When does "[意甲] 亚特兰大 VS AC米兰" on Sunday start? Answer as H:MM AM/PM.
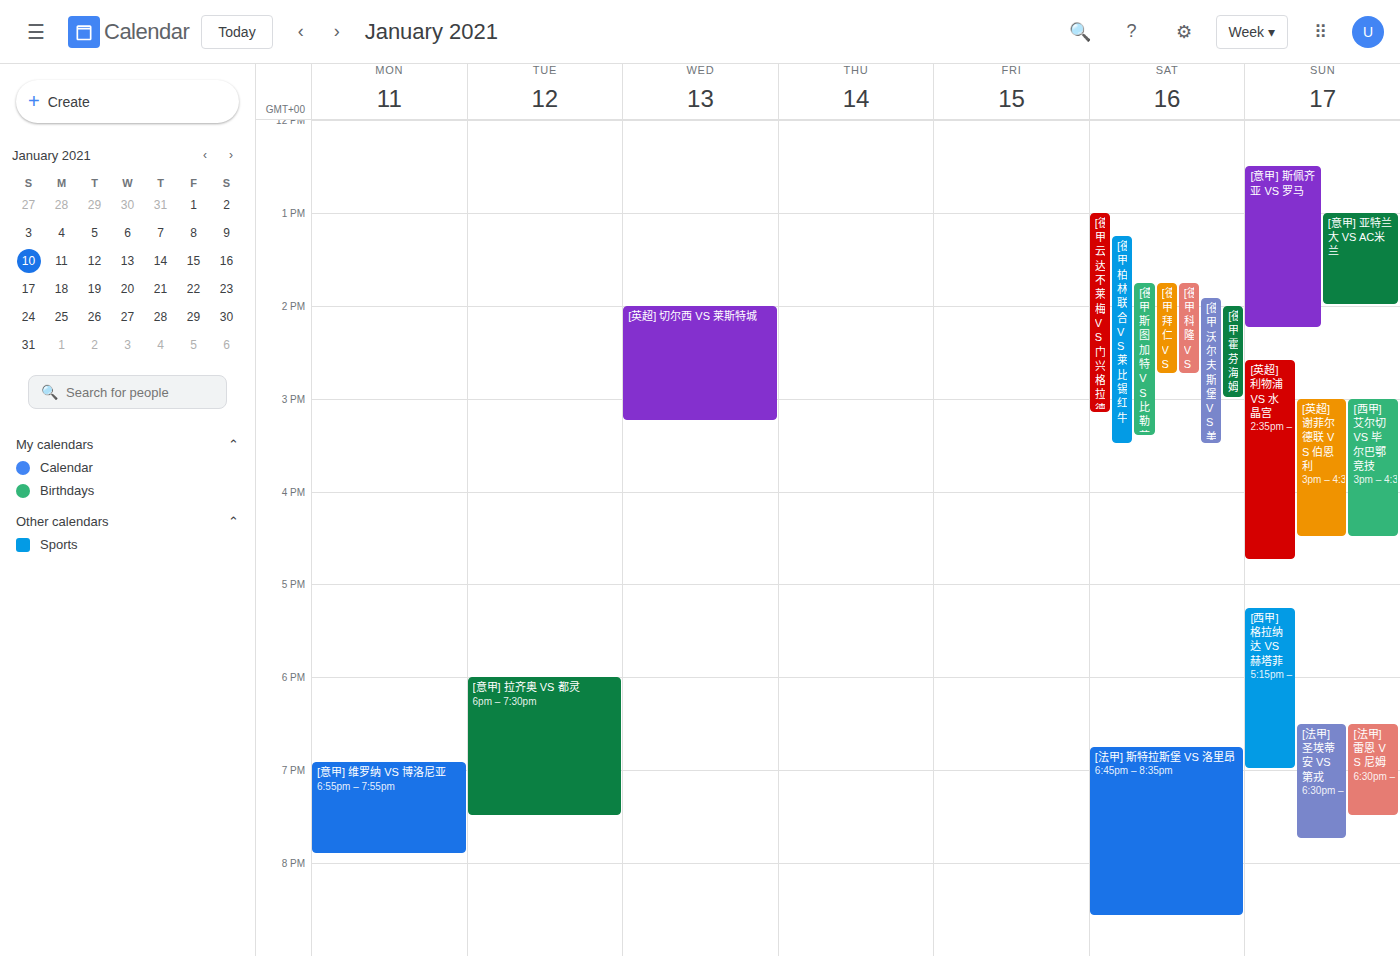
1:00 PM